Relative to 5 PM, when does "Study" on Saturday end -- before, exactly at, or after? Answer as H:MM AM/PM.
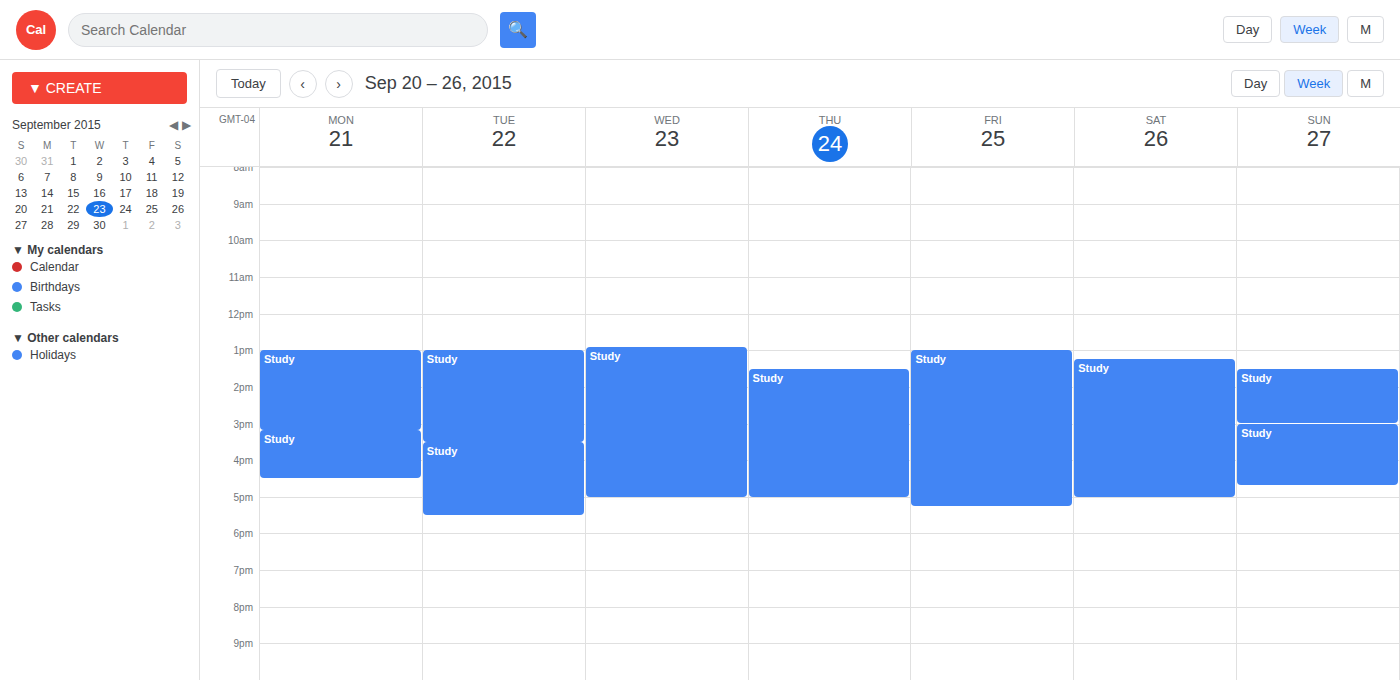
5:00 PM -- exactly at 5 PM, on the 5 PM line.